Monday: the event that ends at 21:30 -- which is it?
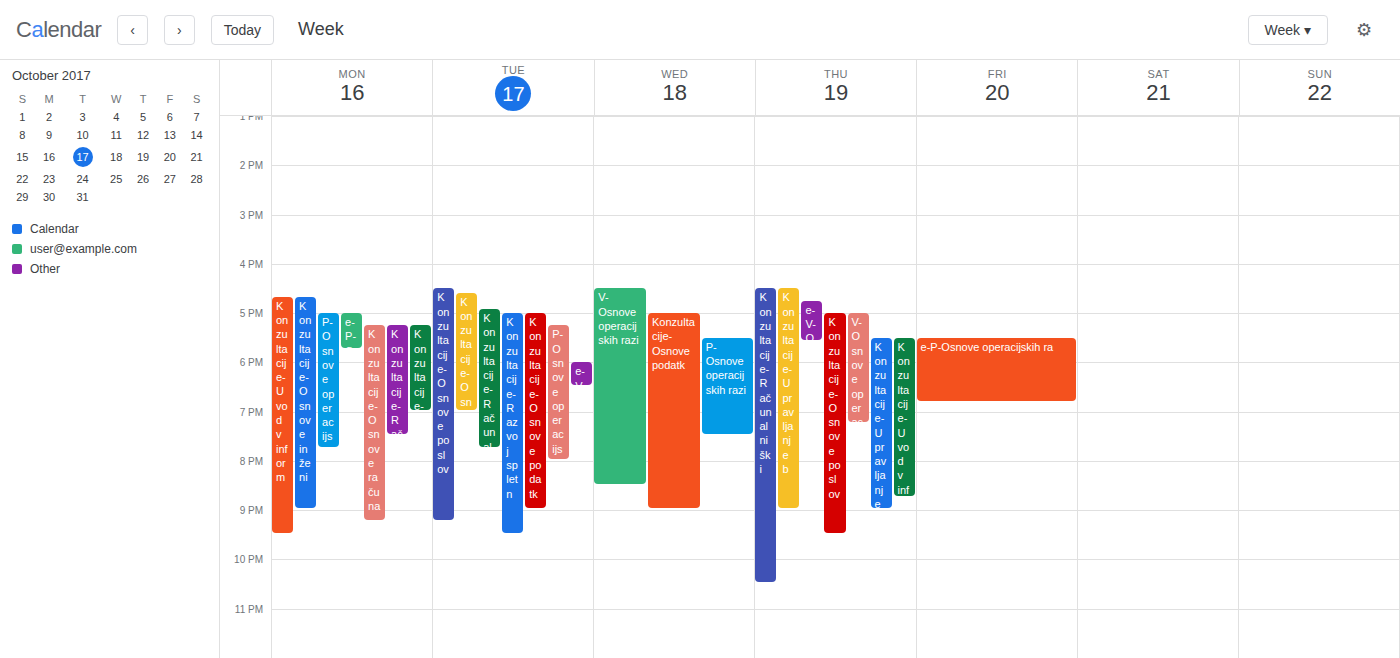
"Konzultacije-Uvod v inform"